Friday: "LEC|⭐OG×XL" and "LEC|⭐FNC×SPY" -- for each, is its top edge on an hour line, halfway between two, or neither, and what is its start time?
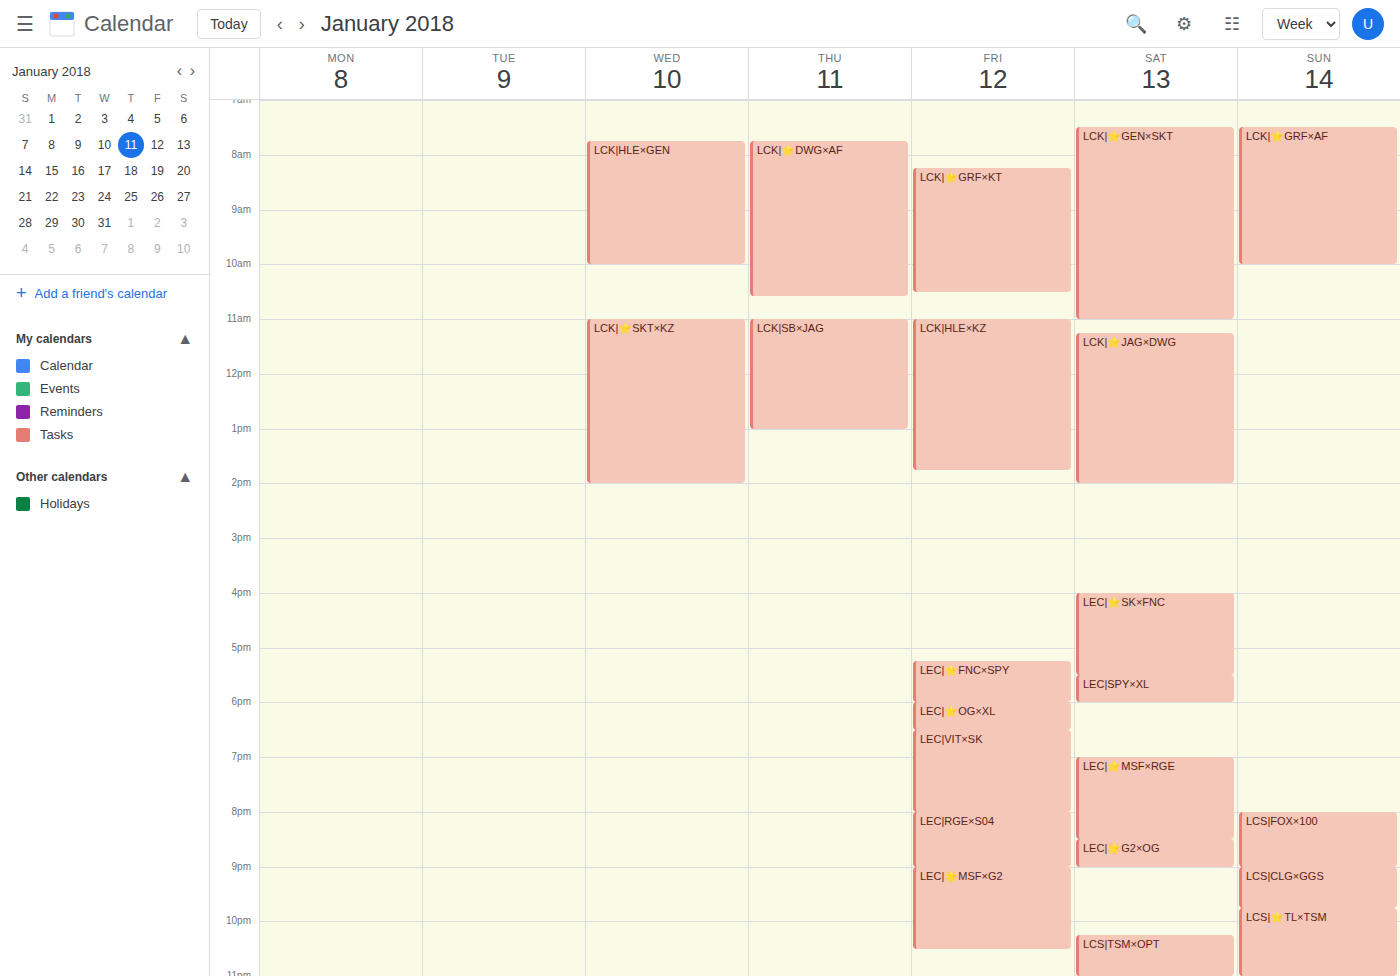
"LEC|⭐OG×XL": 6:00 PM, exactly on the 6 PM line. "LEC|⭐FNC×SPY": 5:15 PM, neither: a quarter of the way from the 5 PM line to the 6 PM line.